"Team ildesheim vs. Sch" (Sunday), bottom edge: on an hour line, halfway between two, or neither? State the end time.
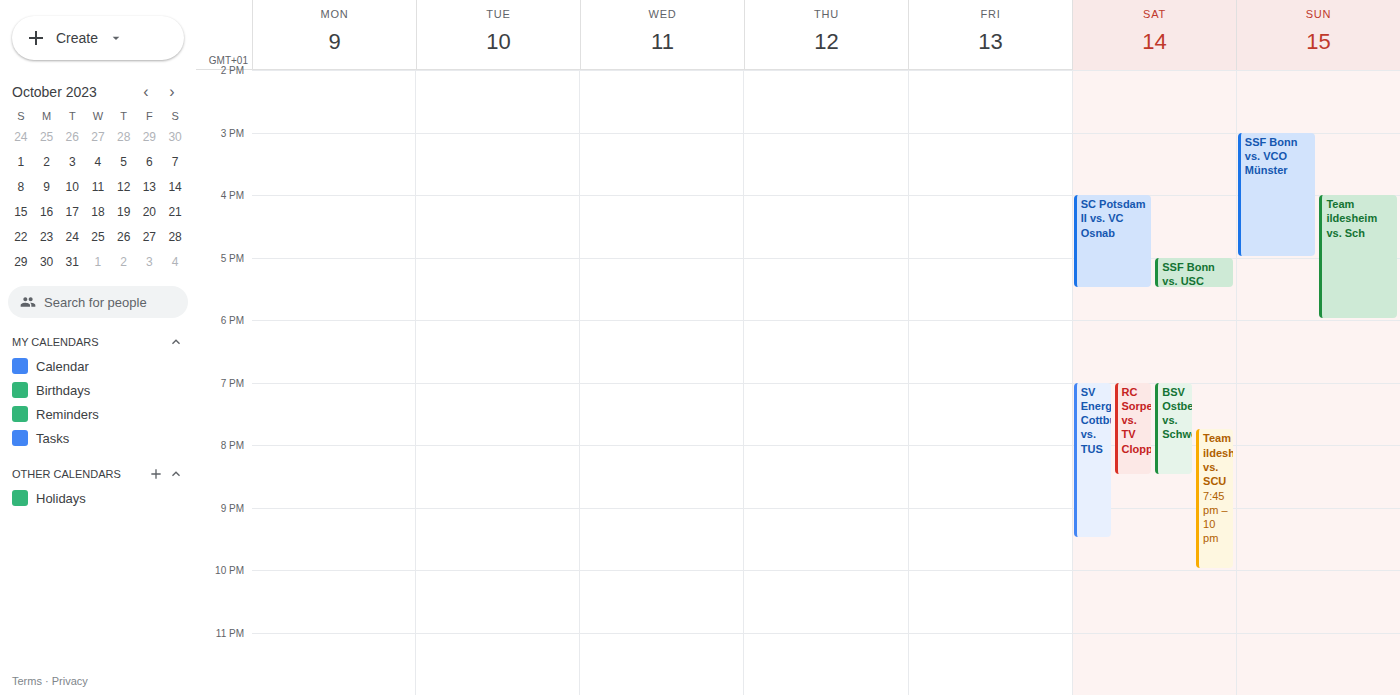
18:00 -- exactly on the 18:00 line.